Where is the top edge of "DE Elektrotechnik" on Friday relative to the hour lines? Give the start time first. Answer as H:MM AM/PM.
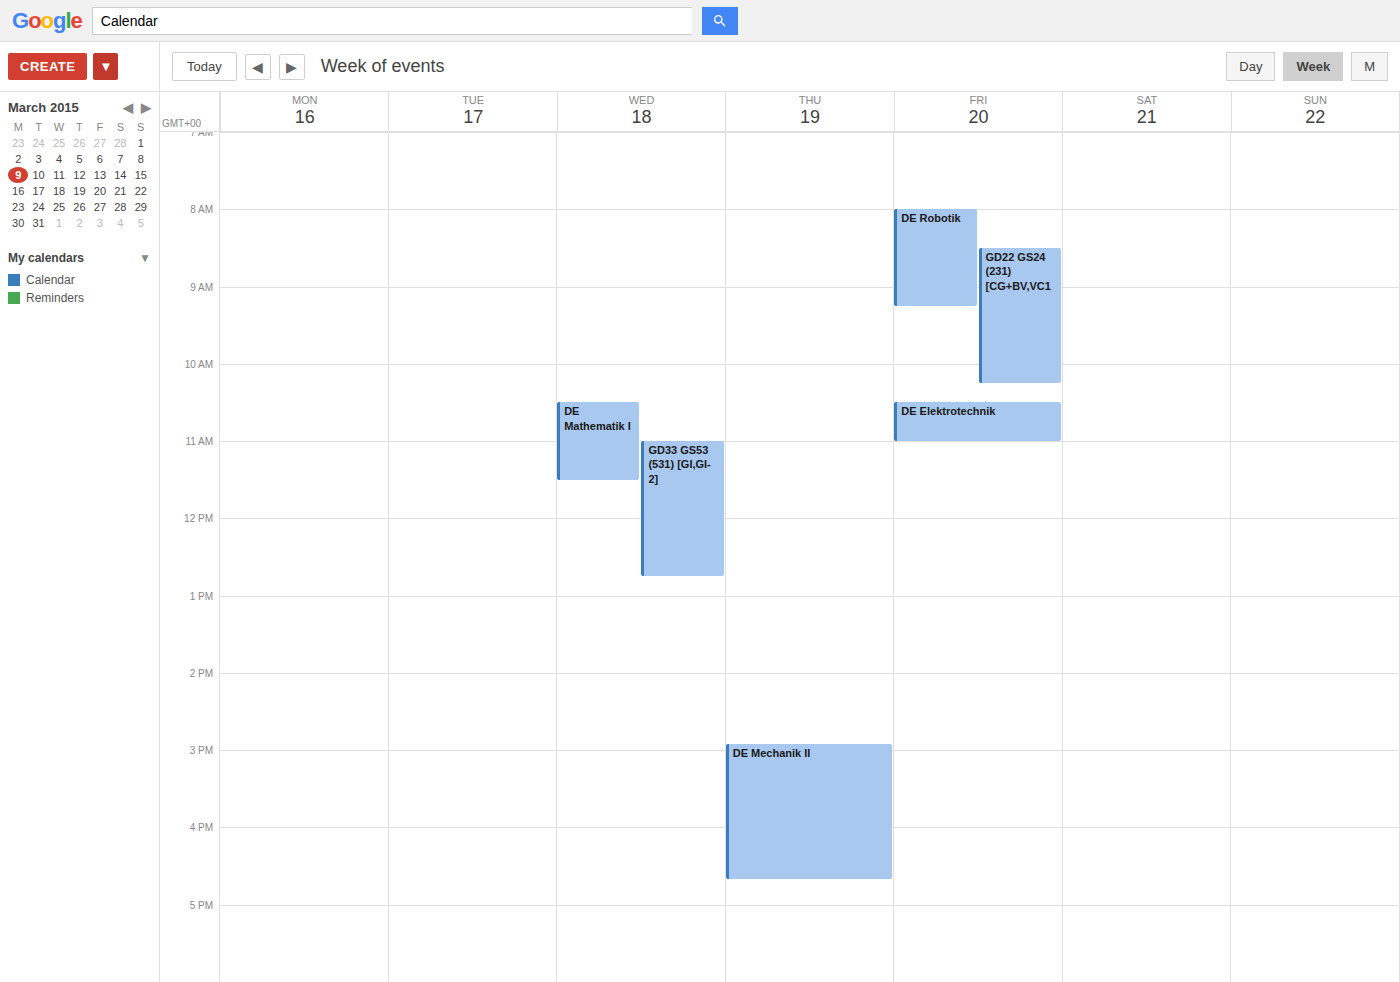
10:30 AM -- halfway between the 10 AM and 11 AM lines.